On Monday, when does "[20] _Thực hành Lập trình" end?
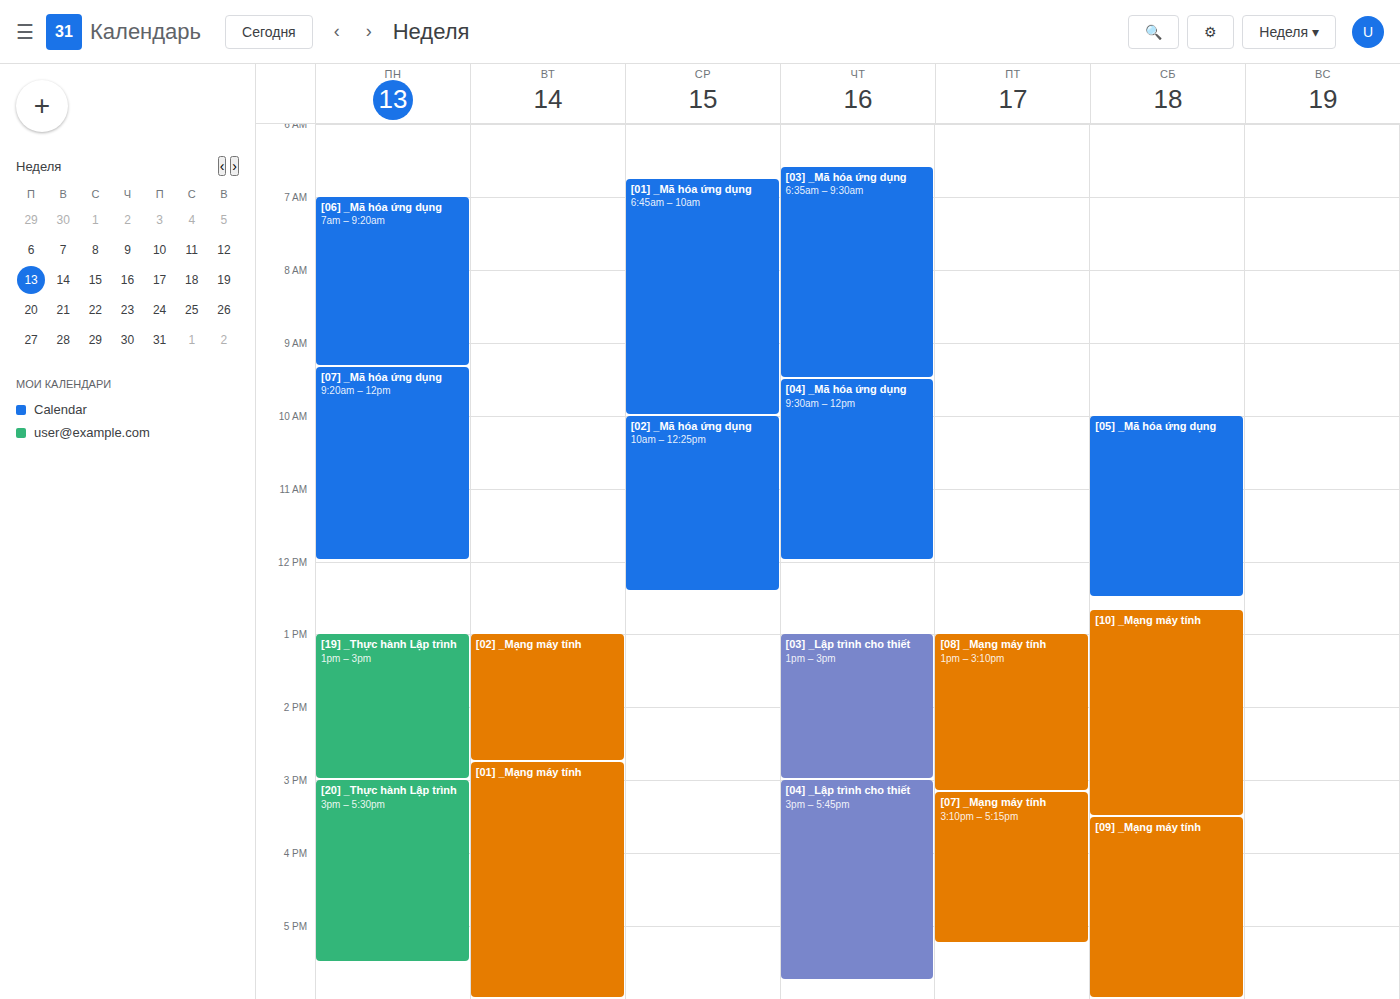
5:30 PM